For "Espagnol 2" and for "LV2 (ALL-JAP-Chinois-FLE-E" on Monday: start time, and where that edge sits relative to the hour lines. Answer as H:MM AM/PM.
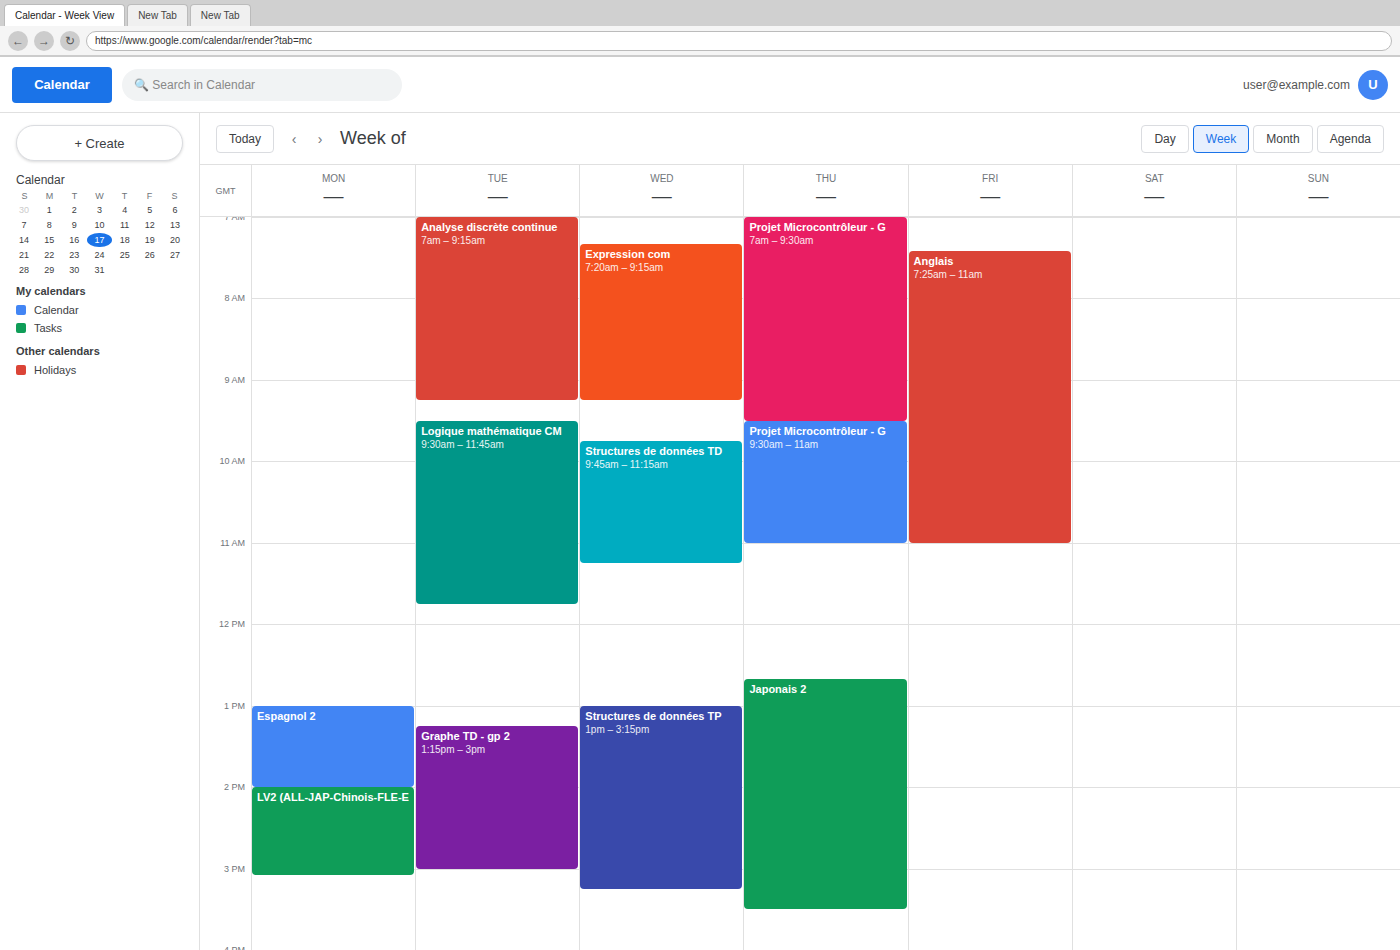
"Espagnol 2": 1:00 PM, exactly on the 1 PM line. "LV2 (ALL-JAP-Chinois-FLE-E": 2:00 PM, exactly on the 2 PM line.